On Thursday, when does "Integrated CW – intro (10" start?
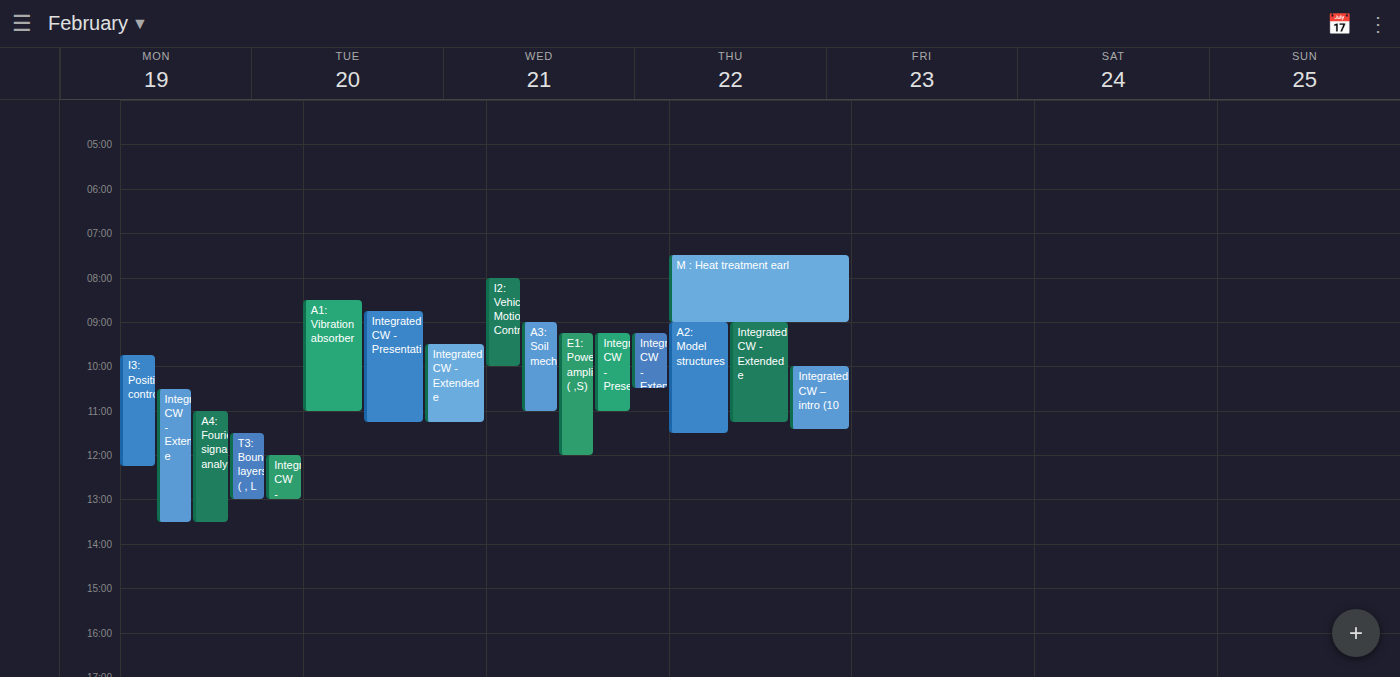
10:00 AM